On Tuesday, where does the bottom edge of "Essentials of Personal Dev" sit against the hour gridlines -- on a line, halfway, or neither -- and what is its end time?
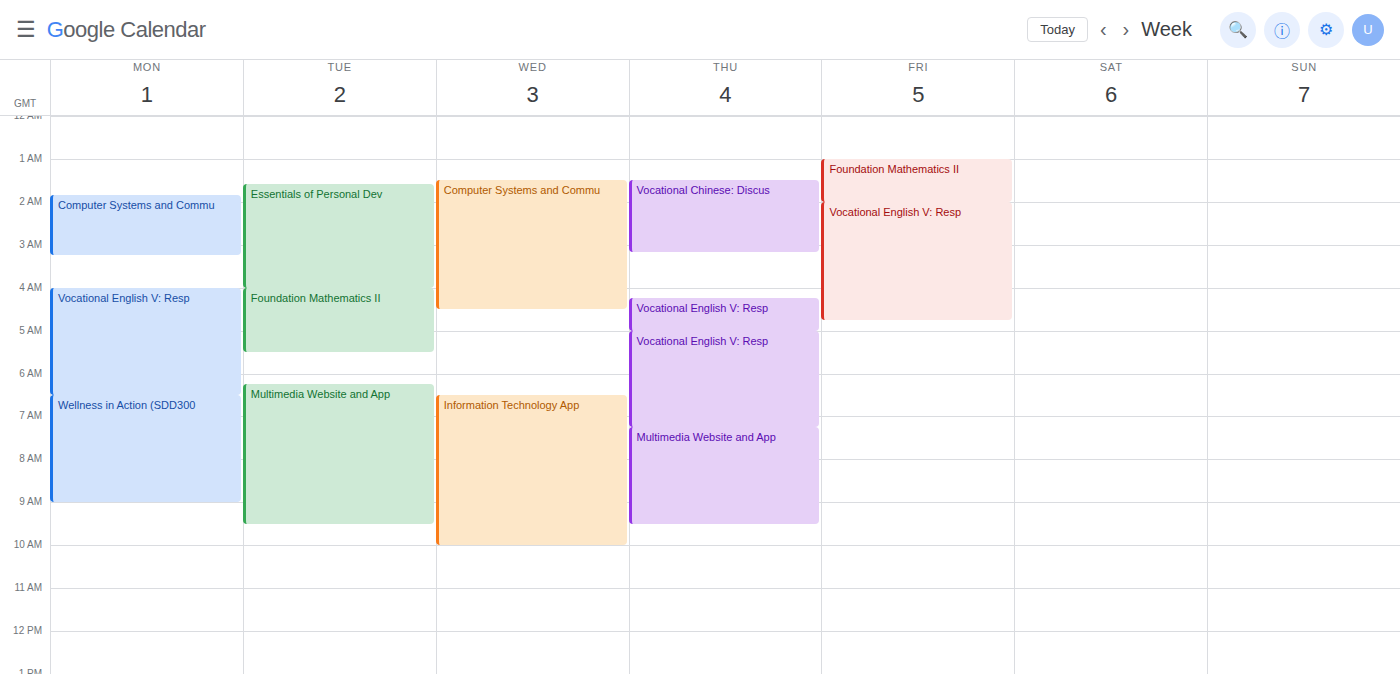
4:00 AM -- exactly on the 4 AM line.